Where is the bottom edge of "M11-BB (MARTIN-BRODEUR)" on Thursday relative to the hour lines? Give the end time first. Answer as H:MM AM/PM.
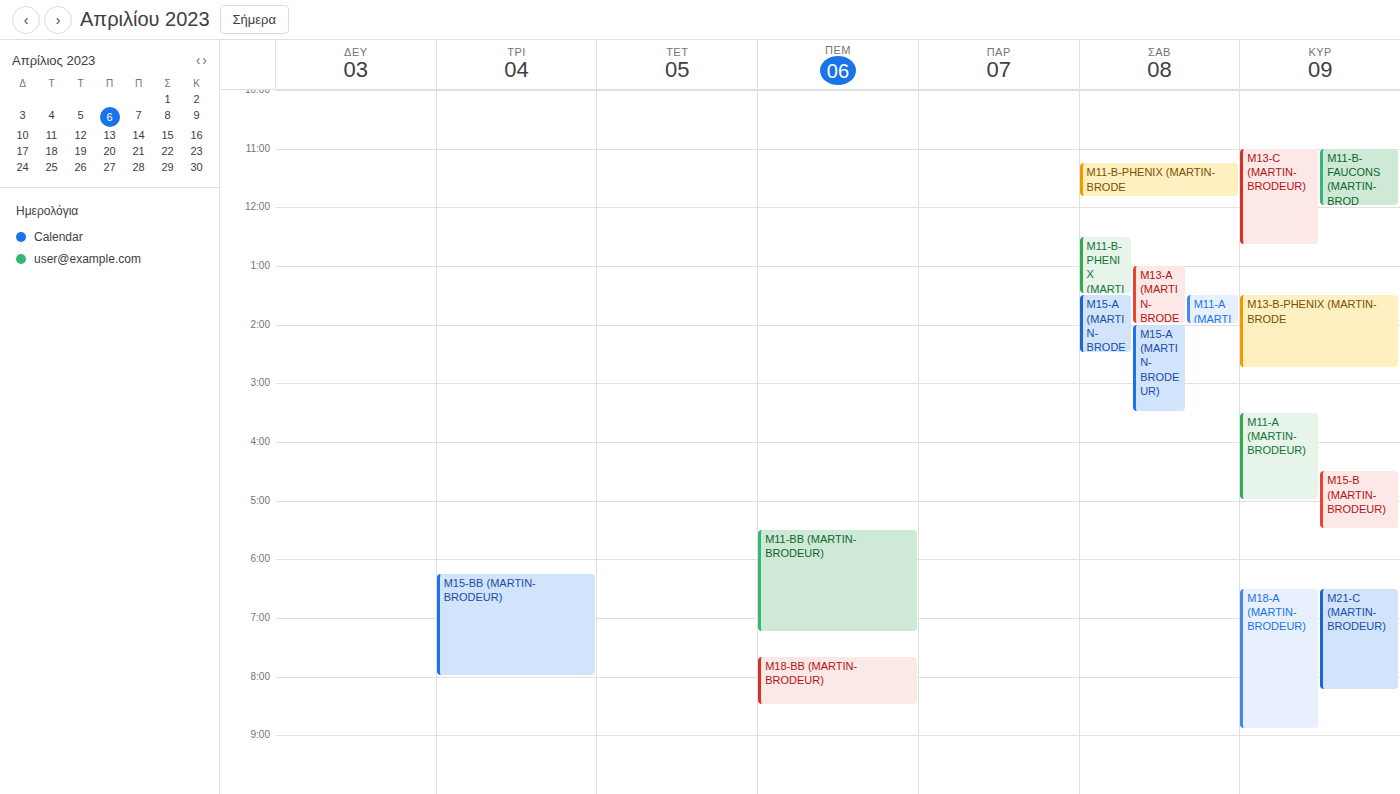
7:15 PM -- neither: a quarter of the way from the 7 PM line to the 8 PM line.